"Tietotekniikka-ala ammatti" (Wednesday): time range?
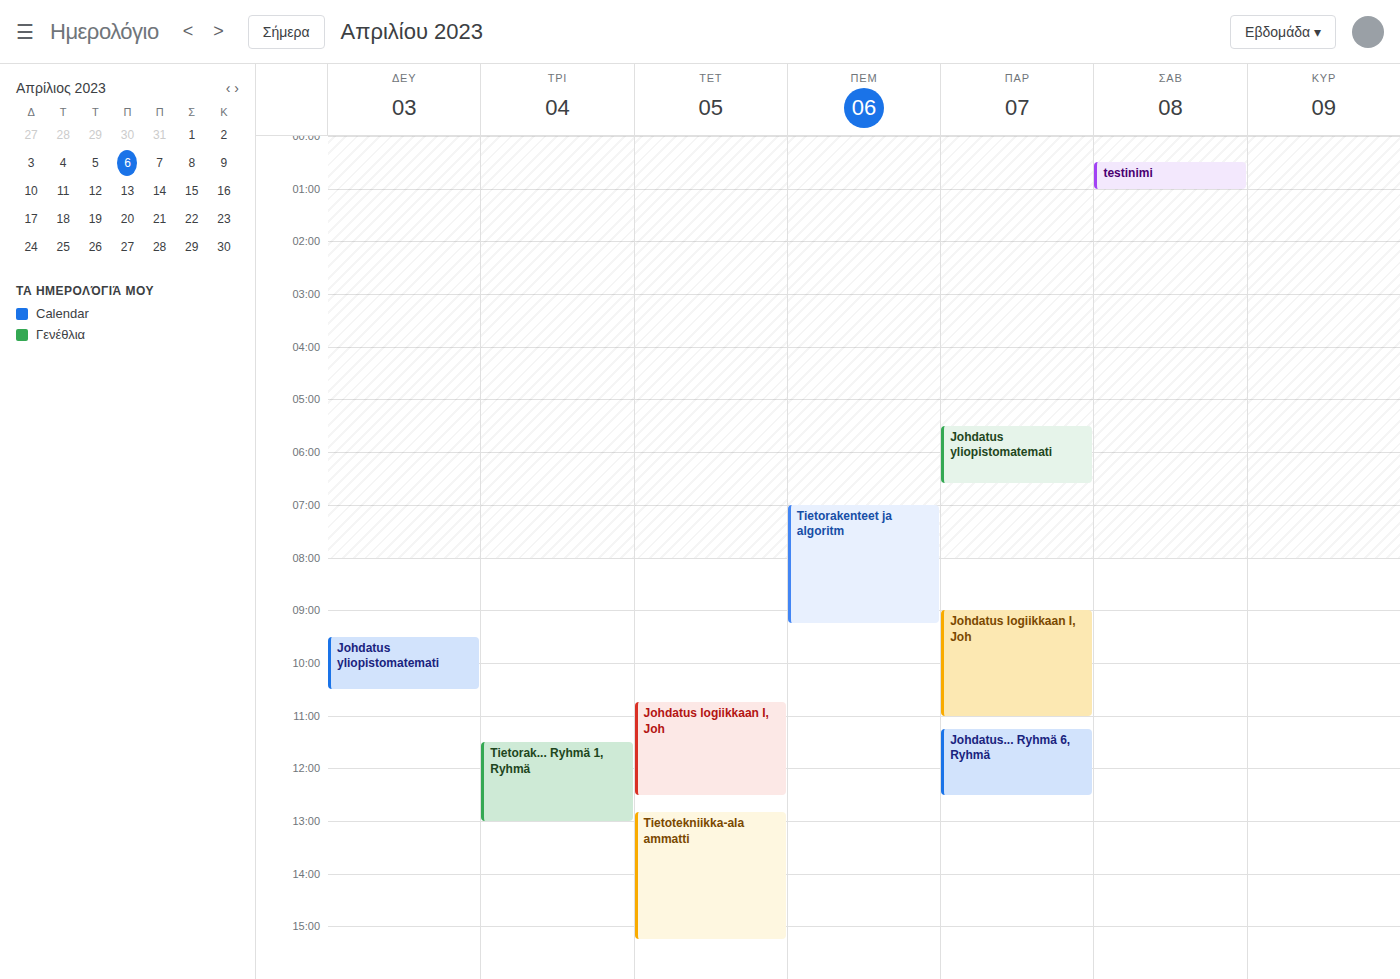
12:50 PM to 3:15 PM